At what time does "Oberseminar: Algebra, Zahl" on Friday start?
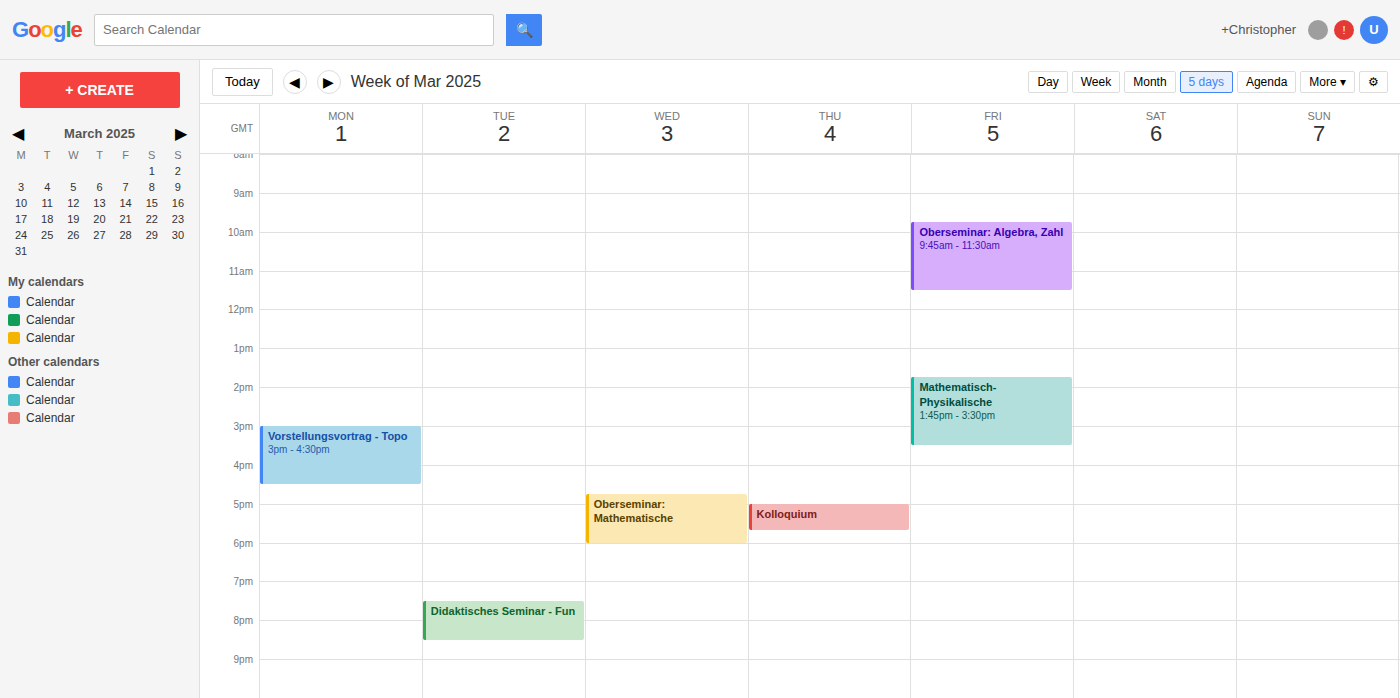
9:45 AM